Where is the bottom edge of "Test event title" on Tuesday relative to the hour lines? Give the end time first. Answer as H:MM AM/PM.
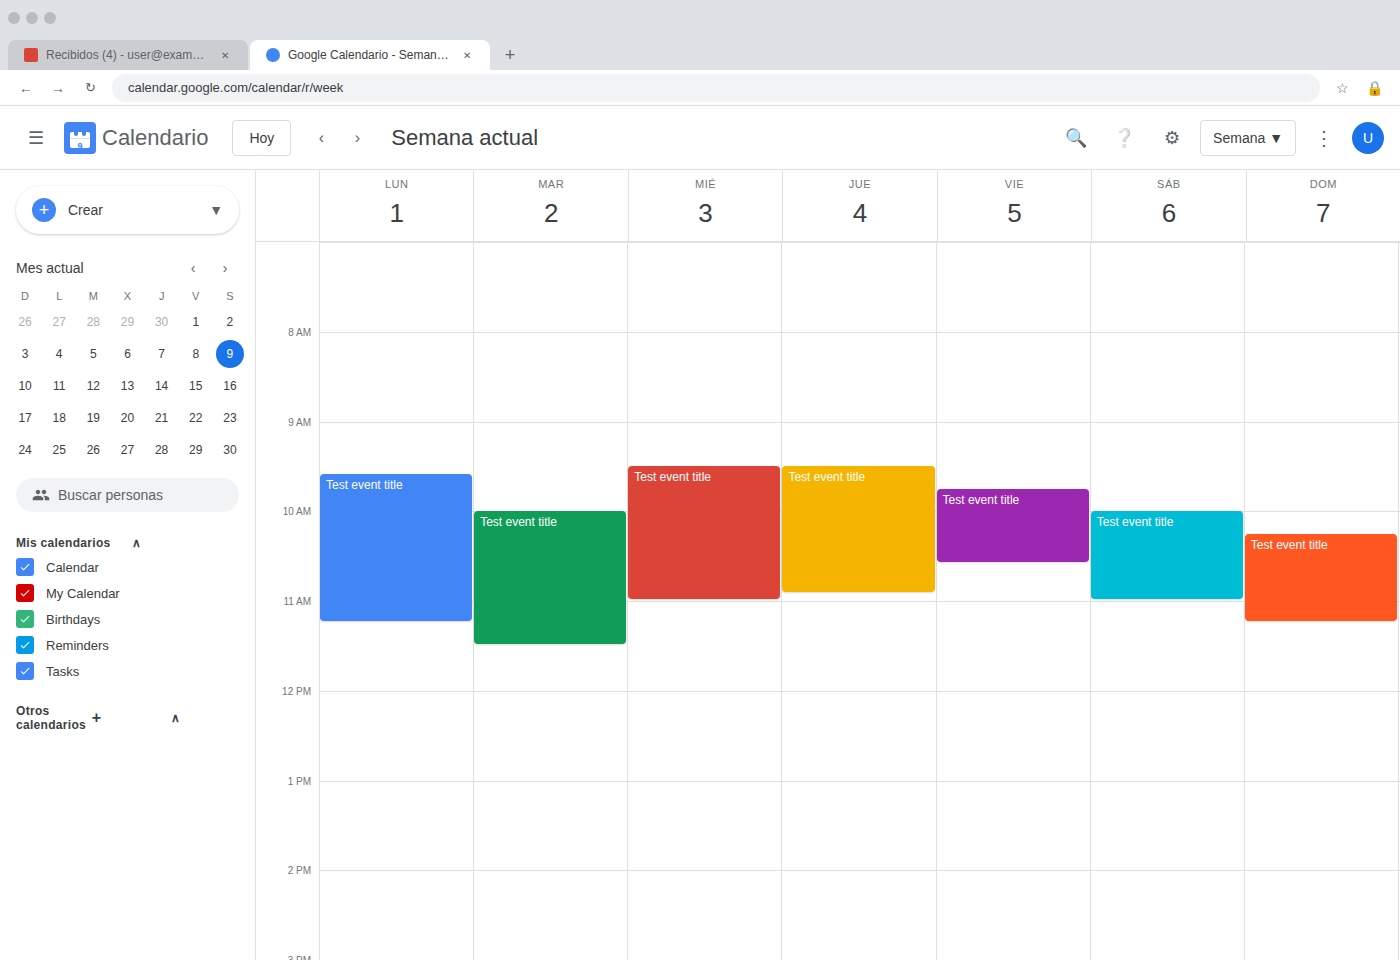
11:30 AM -- halfway between the 11 AM and 12 PM lines.